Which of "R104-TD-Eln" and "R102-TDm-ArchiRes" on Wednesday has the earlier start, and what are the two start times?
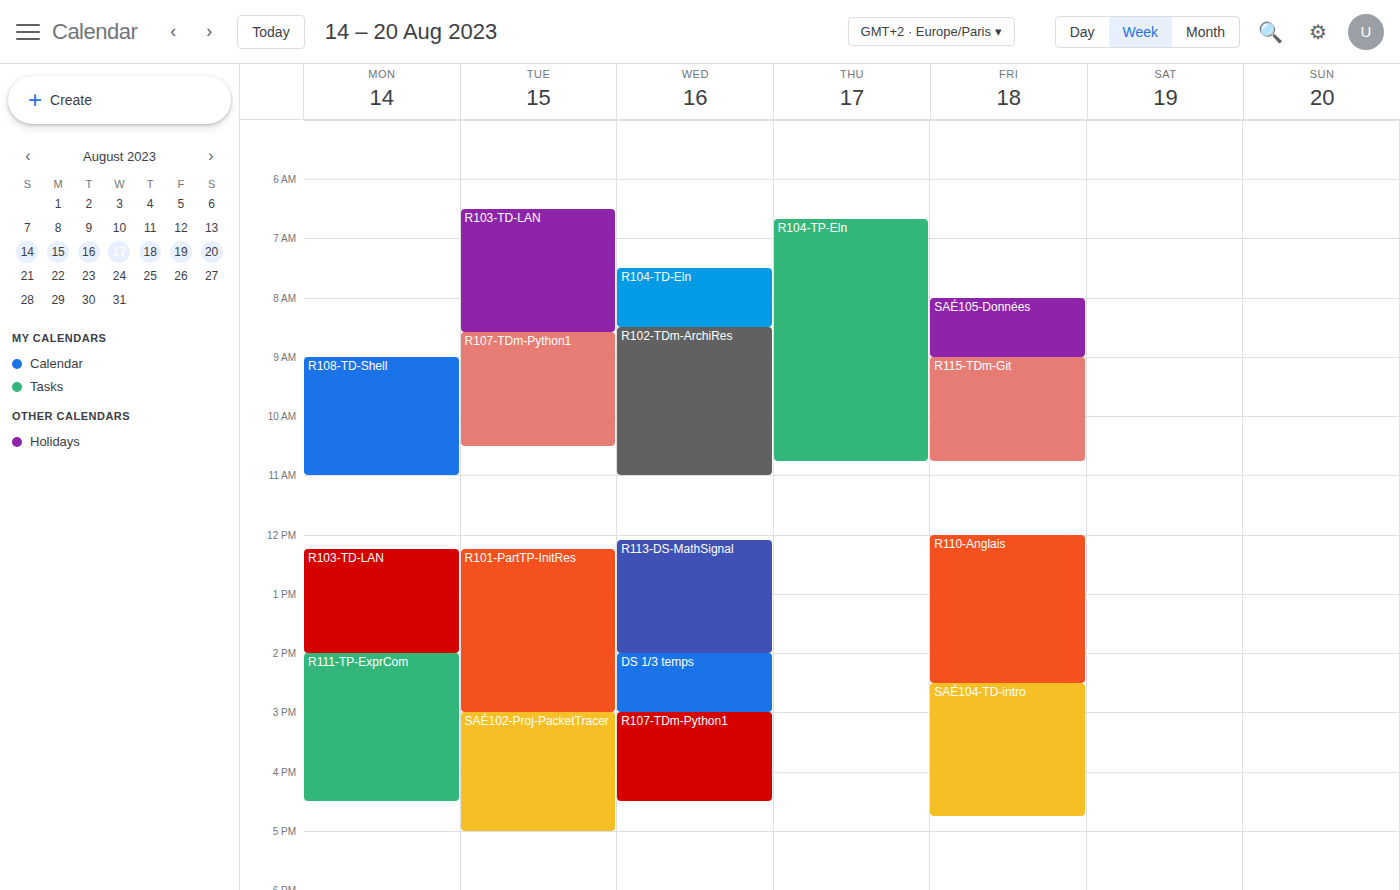
"R104-TD-Eln" 7:30 AM; "R102-TDm-ArchiRes" 8:30 AM.